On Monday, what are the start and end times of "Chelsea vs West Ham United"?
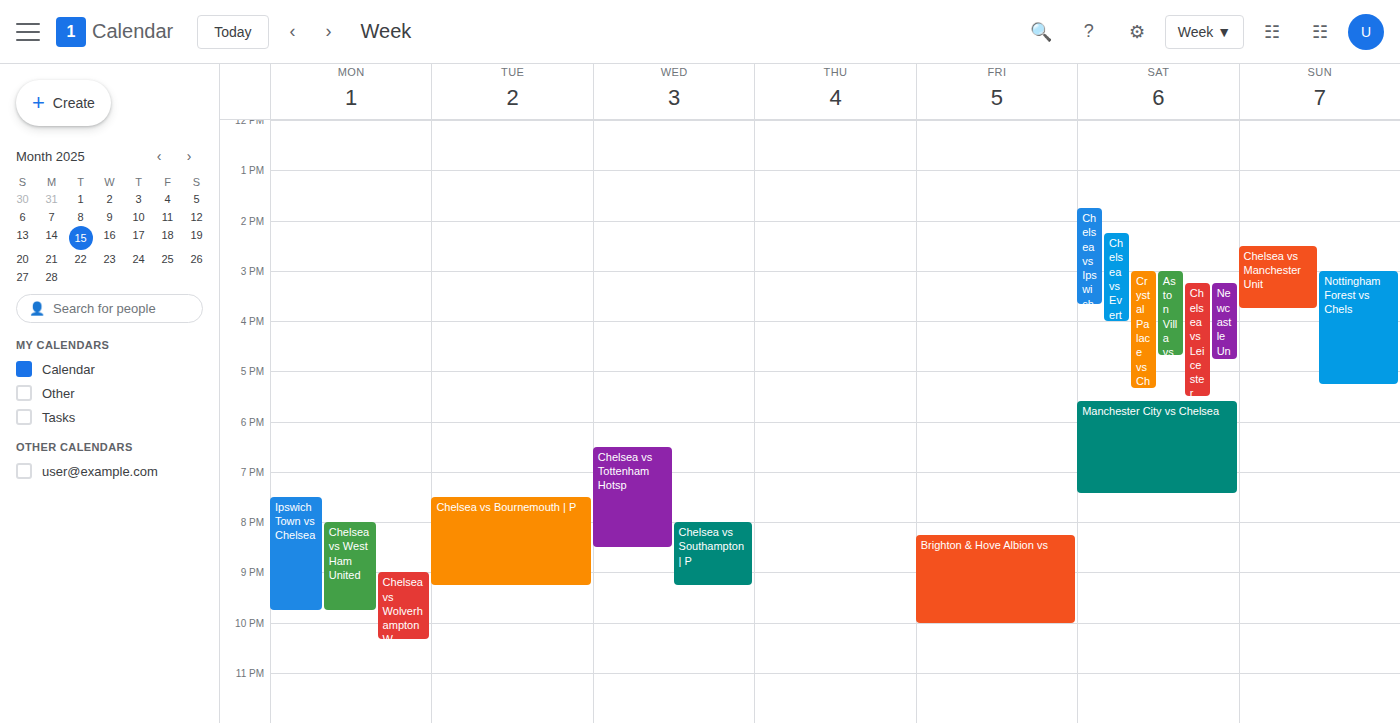
8:00 PM to 9:45 PM